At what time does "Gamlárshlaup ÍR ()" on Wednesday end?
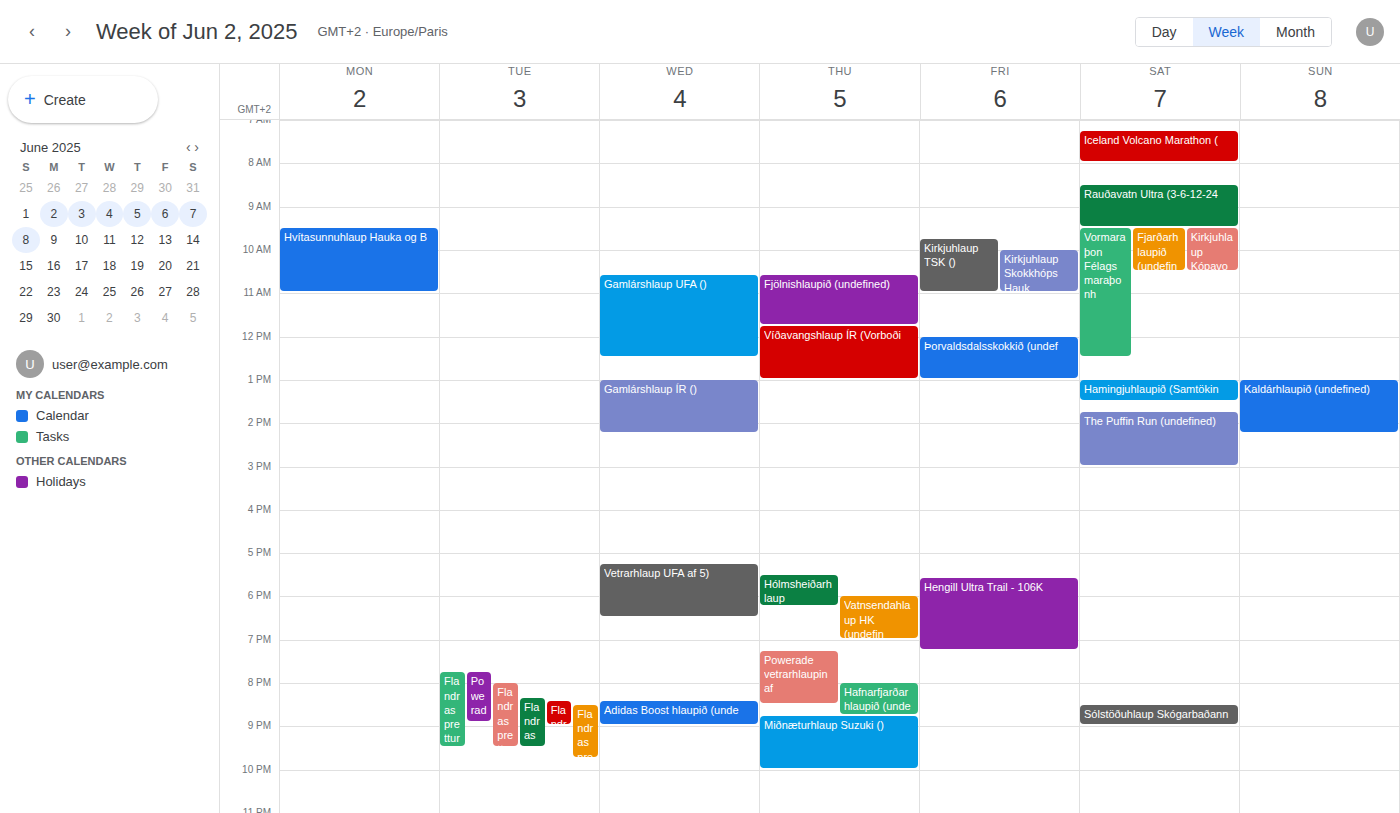
2:15 PM